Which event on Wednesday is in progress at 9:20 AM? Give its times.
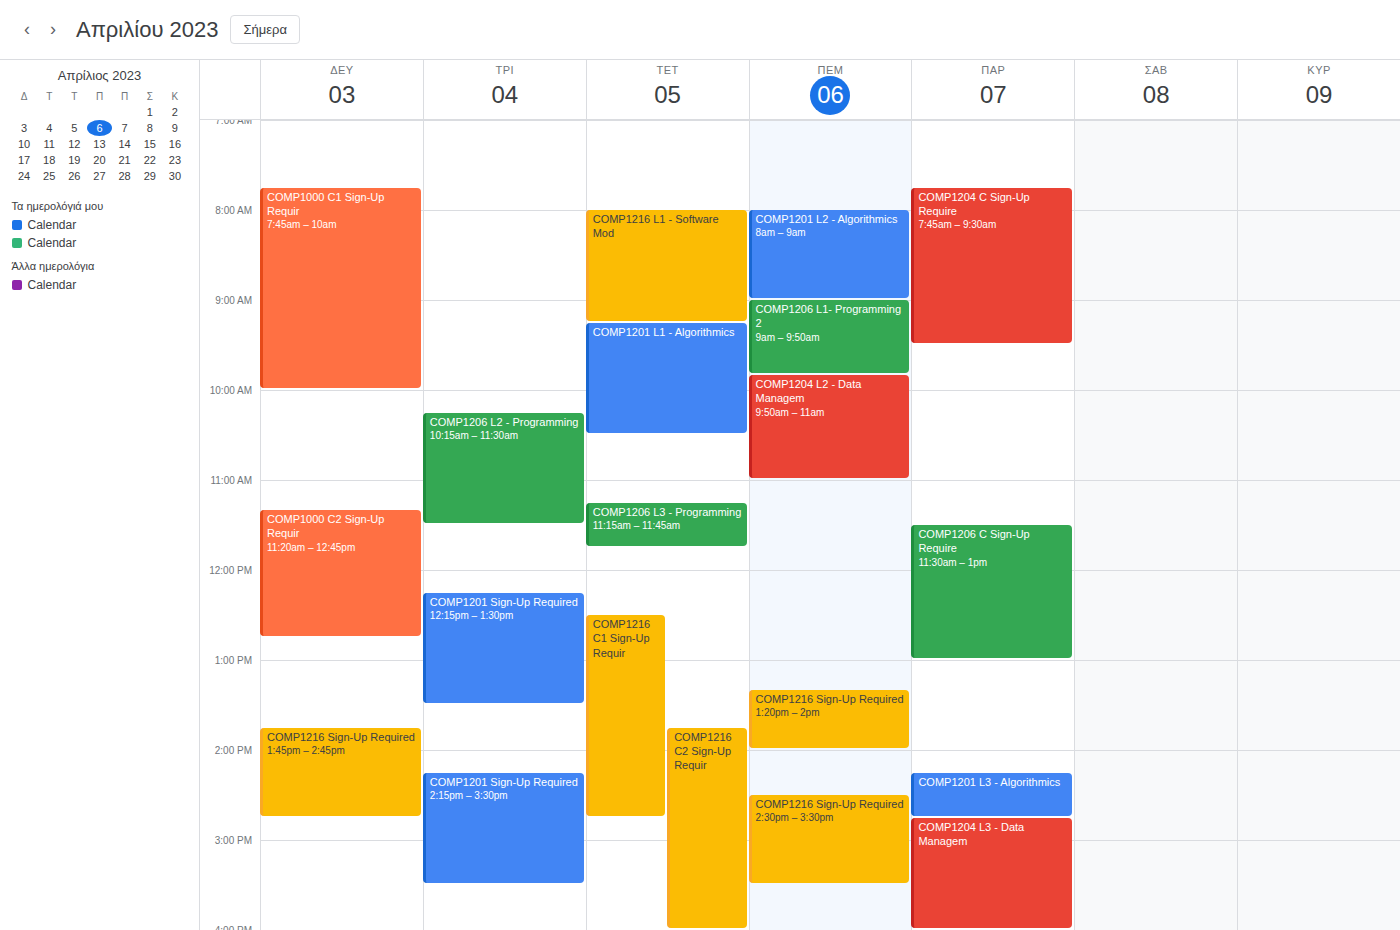
"COMP1201 L1 - Algorithmics", 9:15 AM to 10:30 AM